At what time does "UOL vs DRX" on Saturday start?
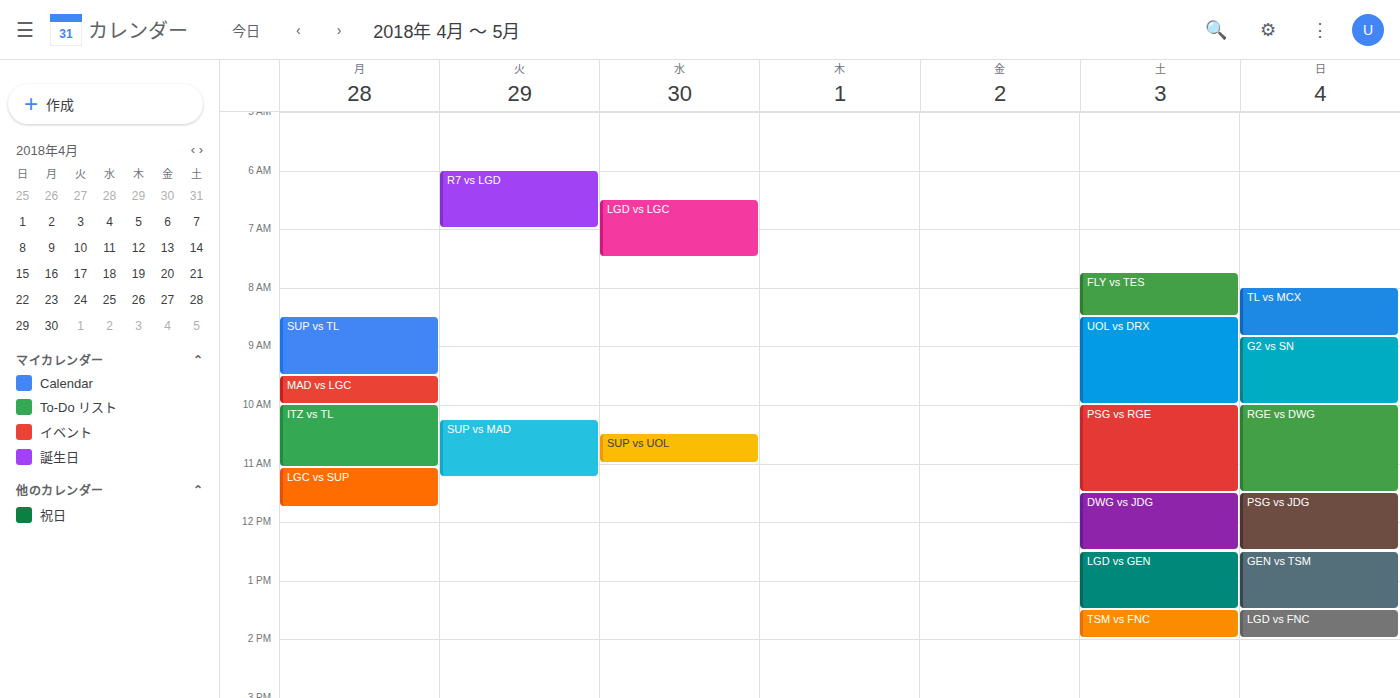
8:30 AM